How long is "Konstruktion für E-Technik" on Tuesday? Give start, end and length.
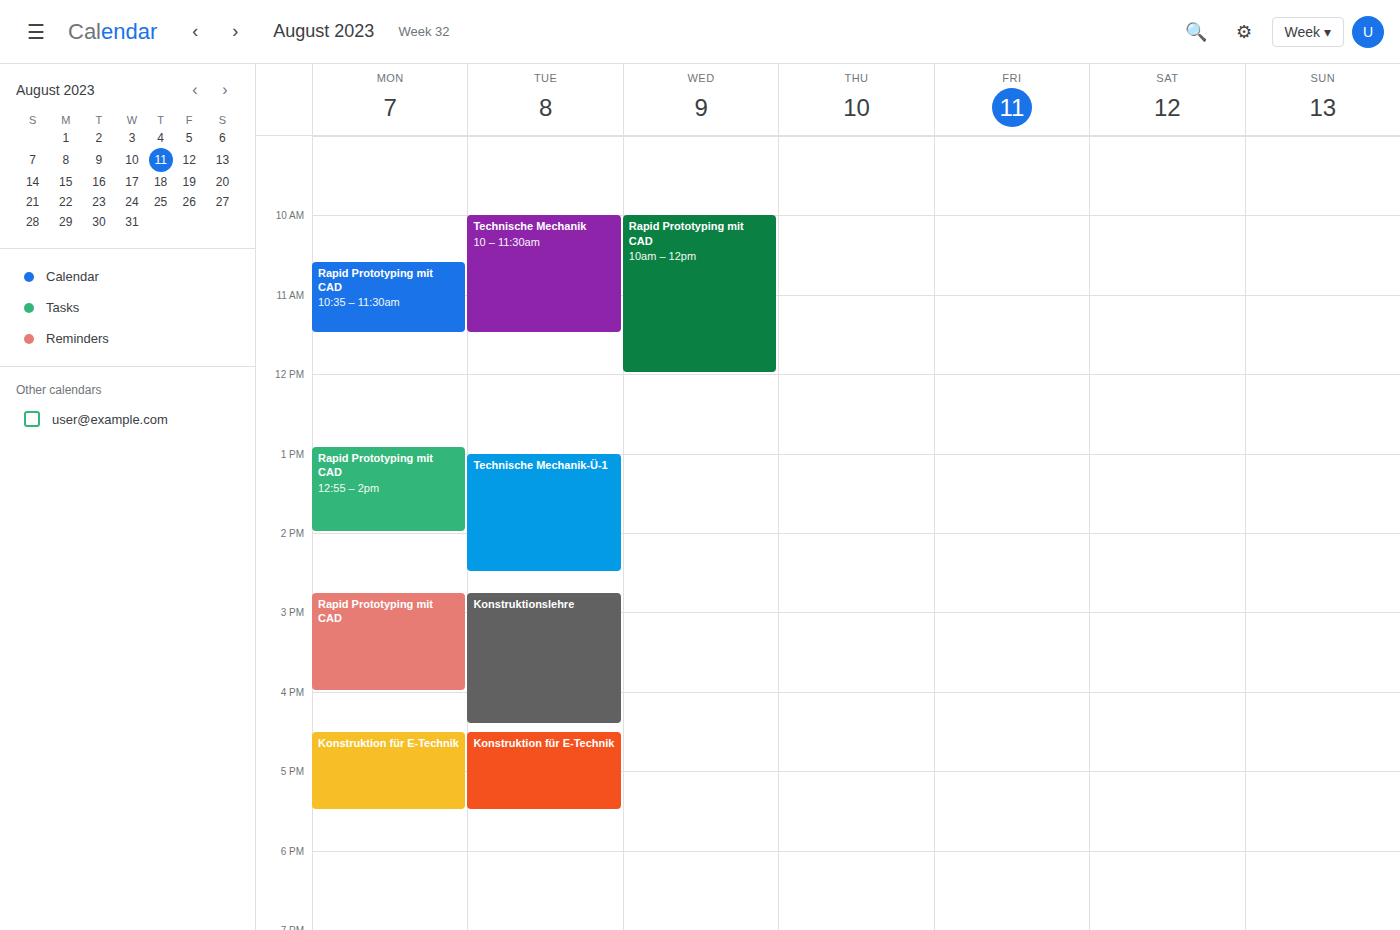
4:30 PM to 5:30 PM, 1 hour